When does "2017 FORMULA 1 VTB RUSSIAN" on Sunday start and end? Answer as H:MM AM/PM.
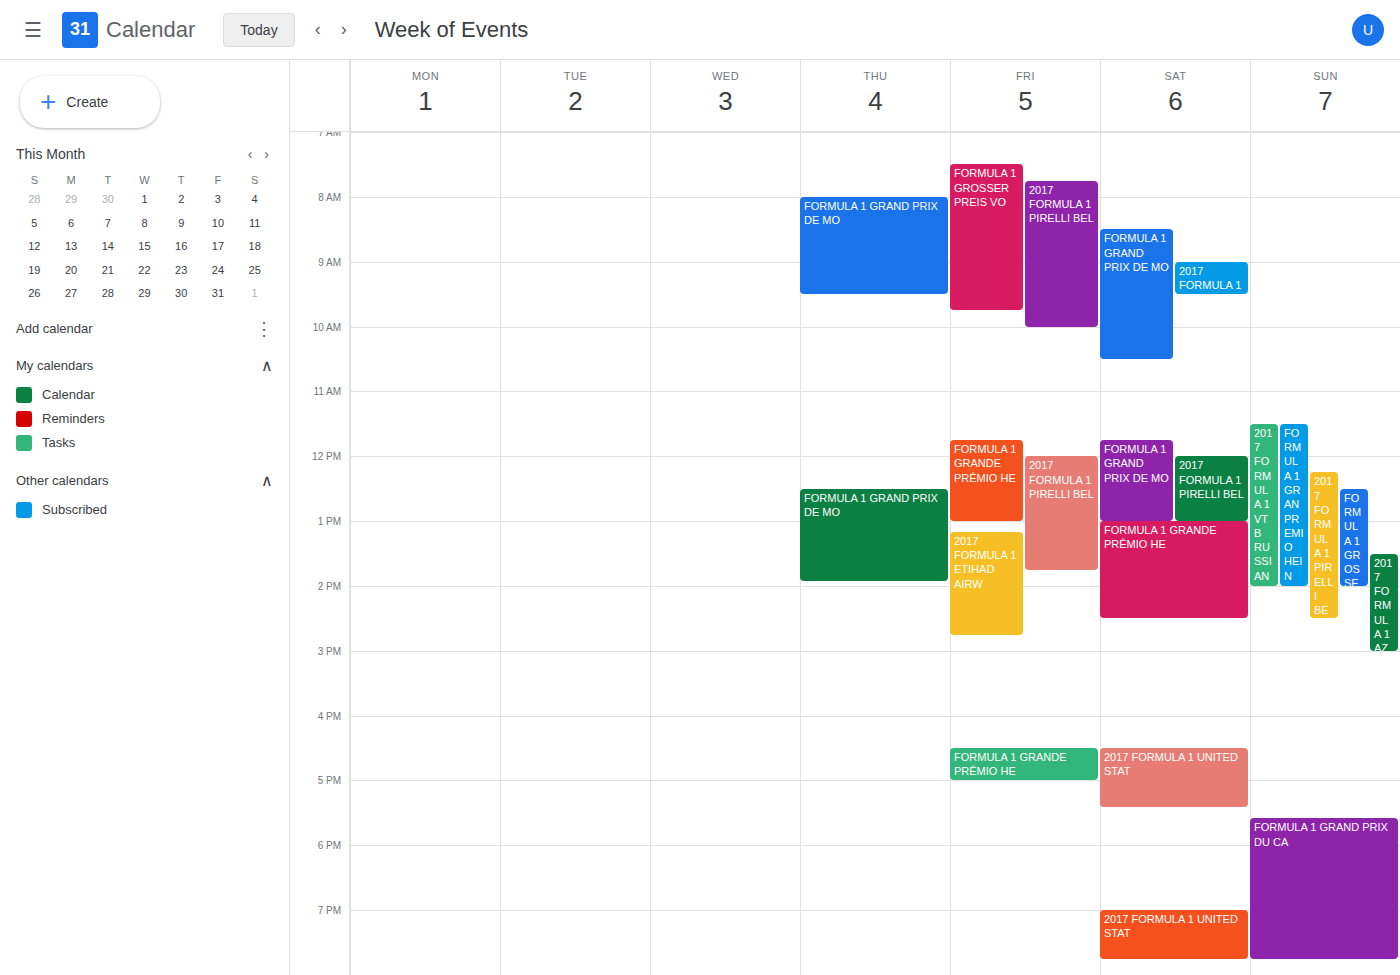
11:30 AM to 2:00 PM